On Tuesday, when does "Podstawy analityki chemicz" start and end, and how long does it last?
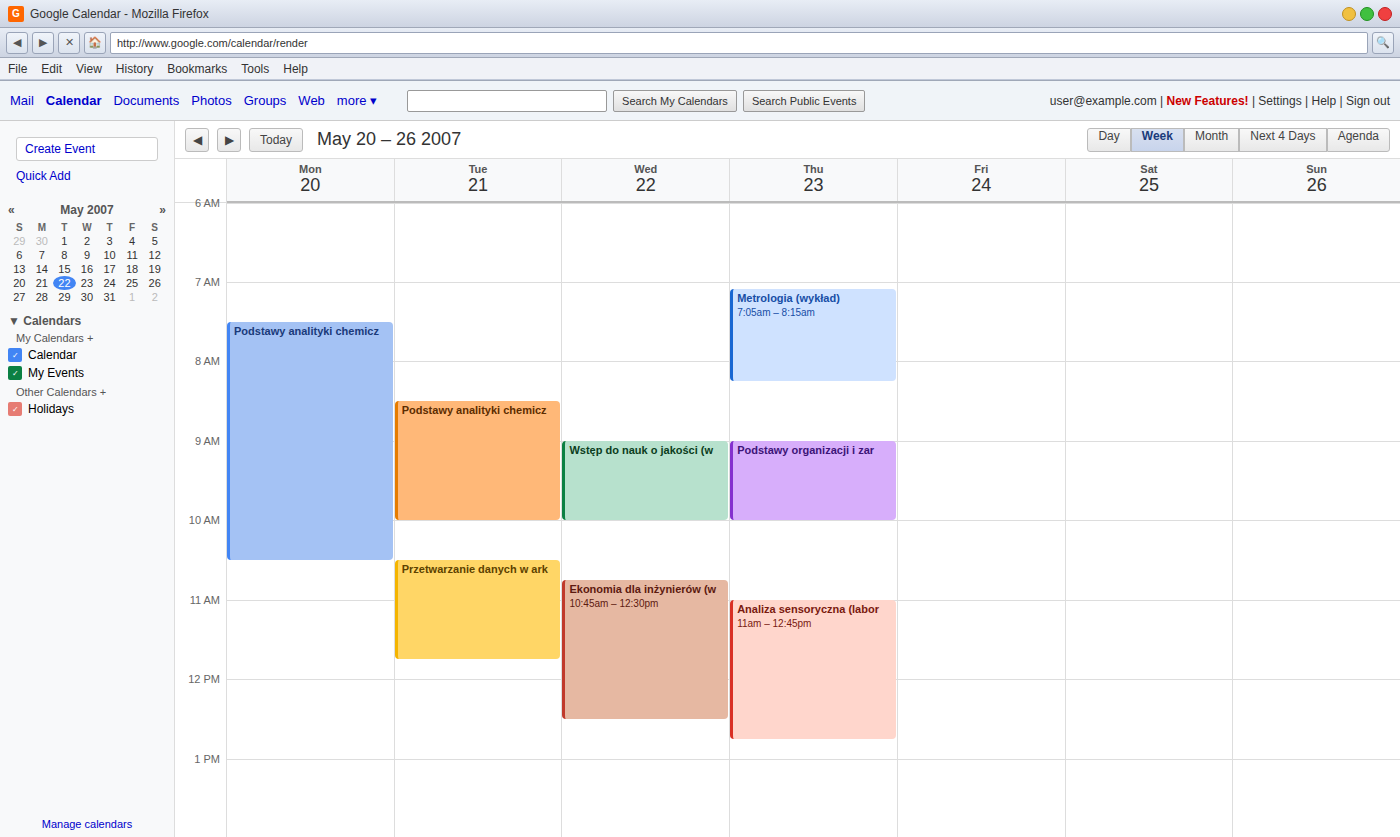
8:30 AM to 10:00 AM, 1 hour 30 minutes